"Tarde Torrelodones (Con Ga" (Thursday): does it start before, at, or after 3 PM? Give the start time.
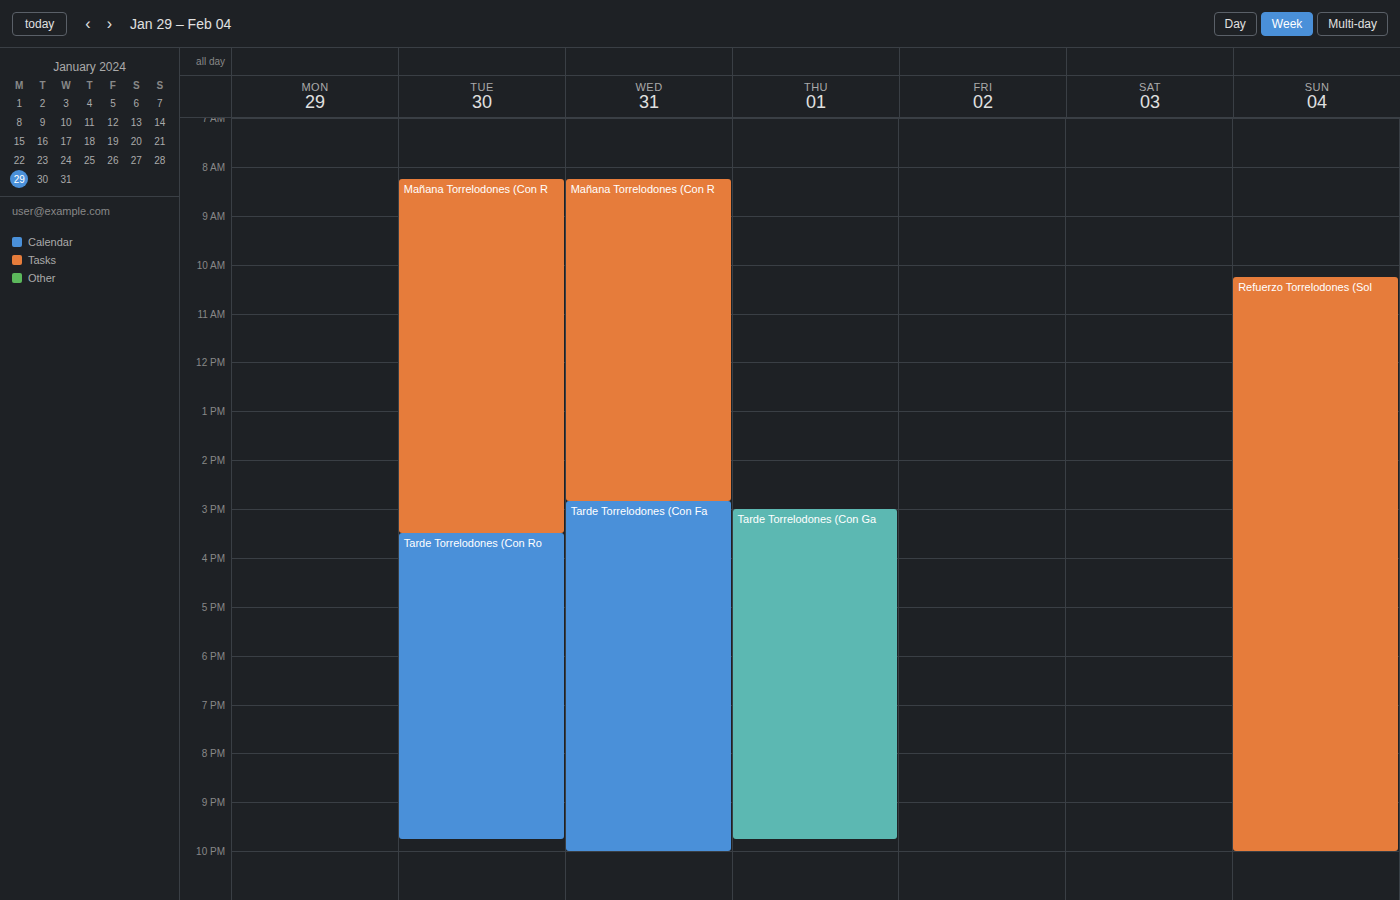
3:00 PM -- exactly at 3 PM, on the 3 PM line.